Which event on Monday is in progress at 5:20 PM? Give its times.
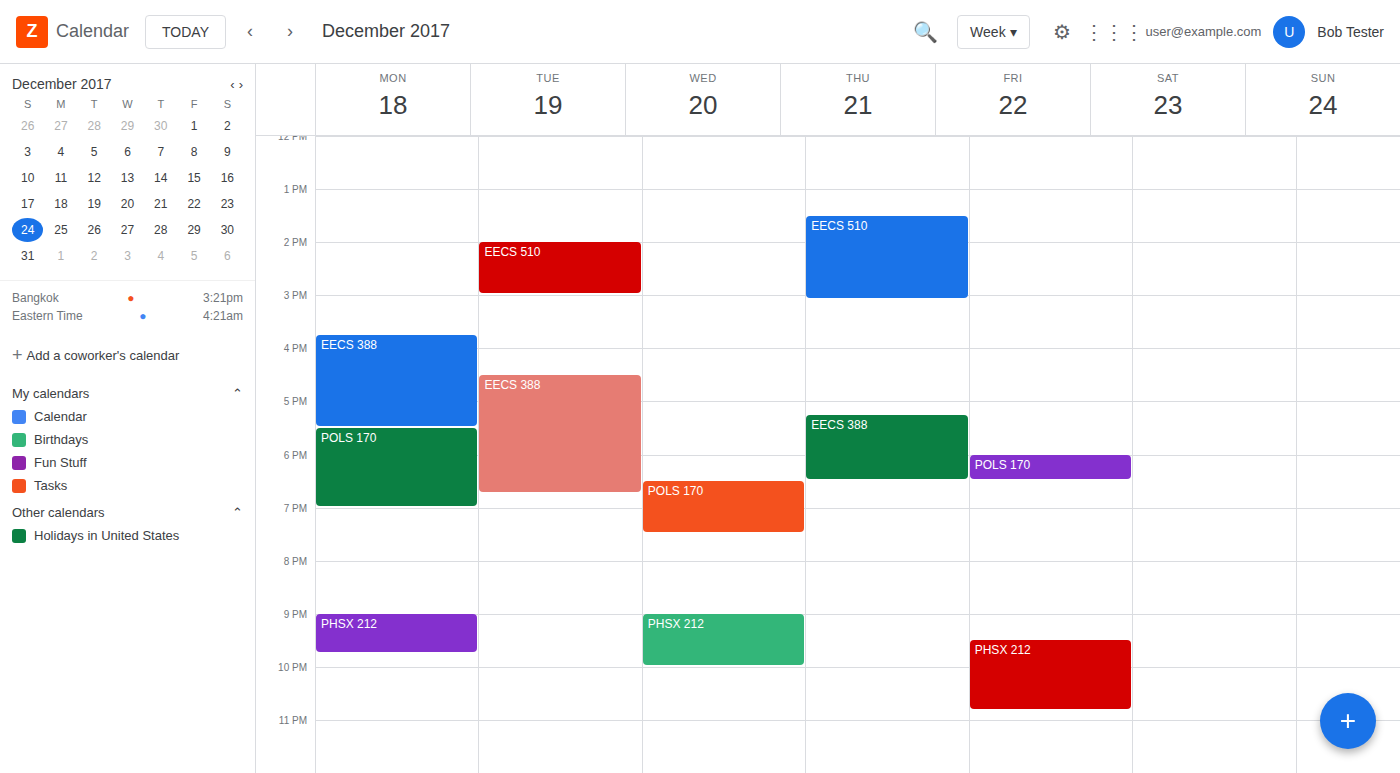
"EECS 388", 3:45 PM to 5:30 PM